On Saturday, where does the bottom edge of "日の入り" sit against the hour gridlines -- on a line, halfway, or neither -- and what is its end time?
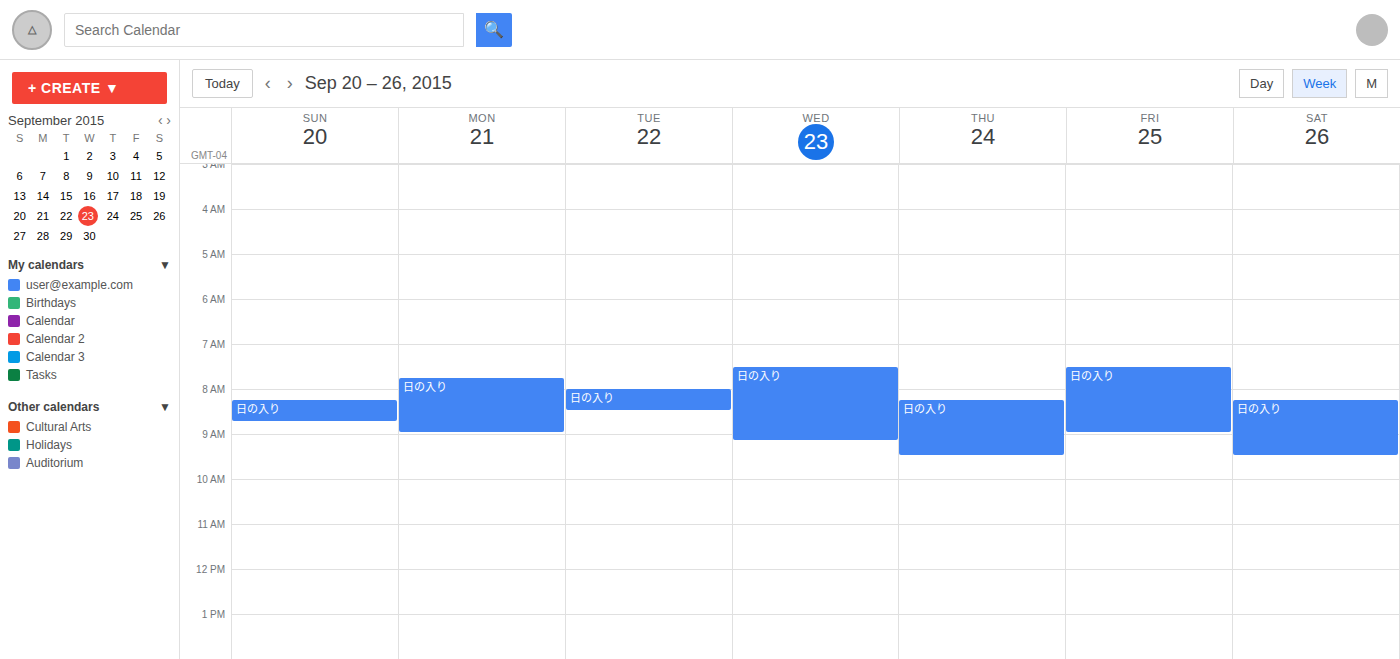
9:30 AM -- halfway between the 9 AM and 10 AM lines.